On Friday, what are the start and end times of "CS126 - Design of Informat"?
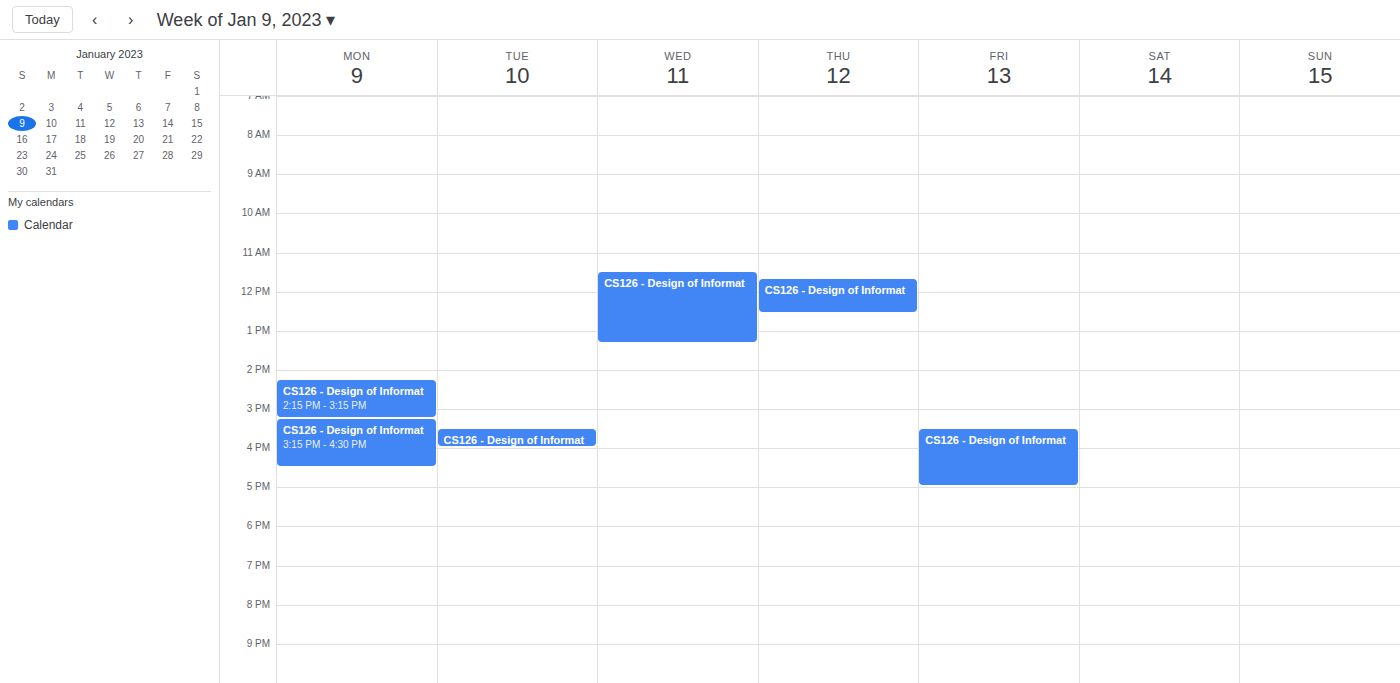
3:30 PM to 5:00 PM